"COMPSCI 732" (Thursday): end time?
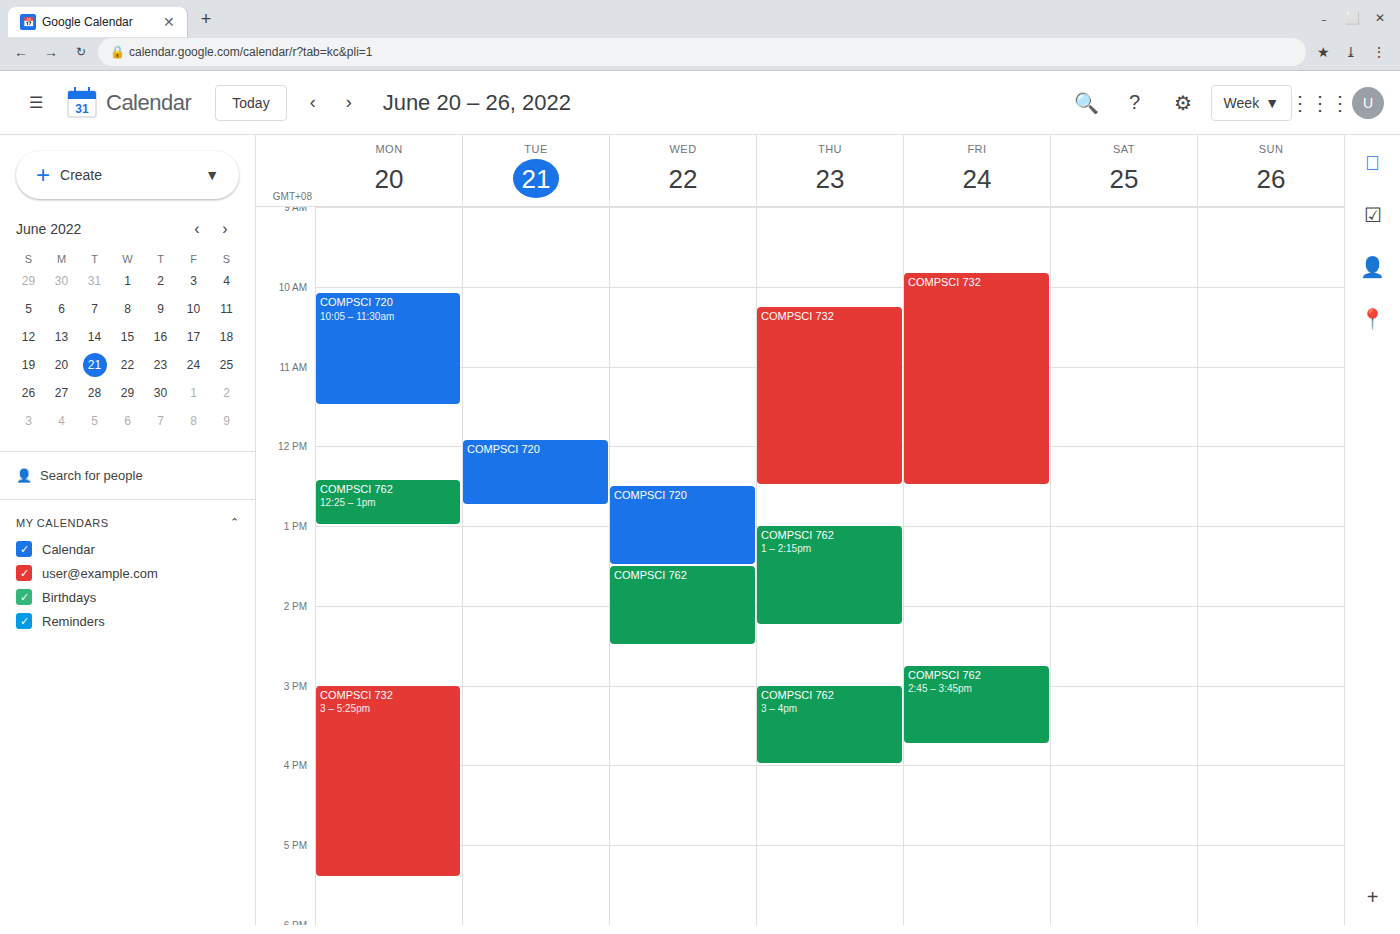
12:30